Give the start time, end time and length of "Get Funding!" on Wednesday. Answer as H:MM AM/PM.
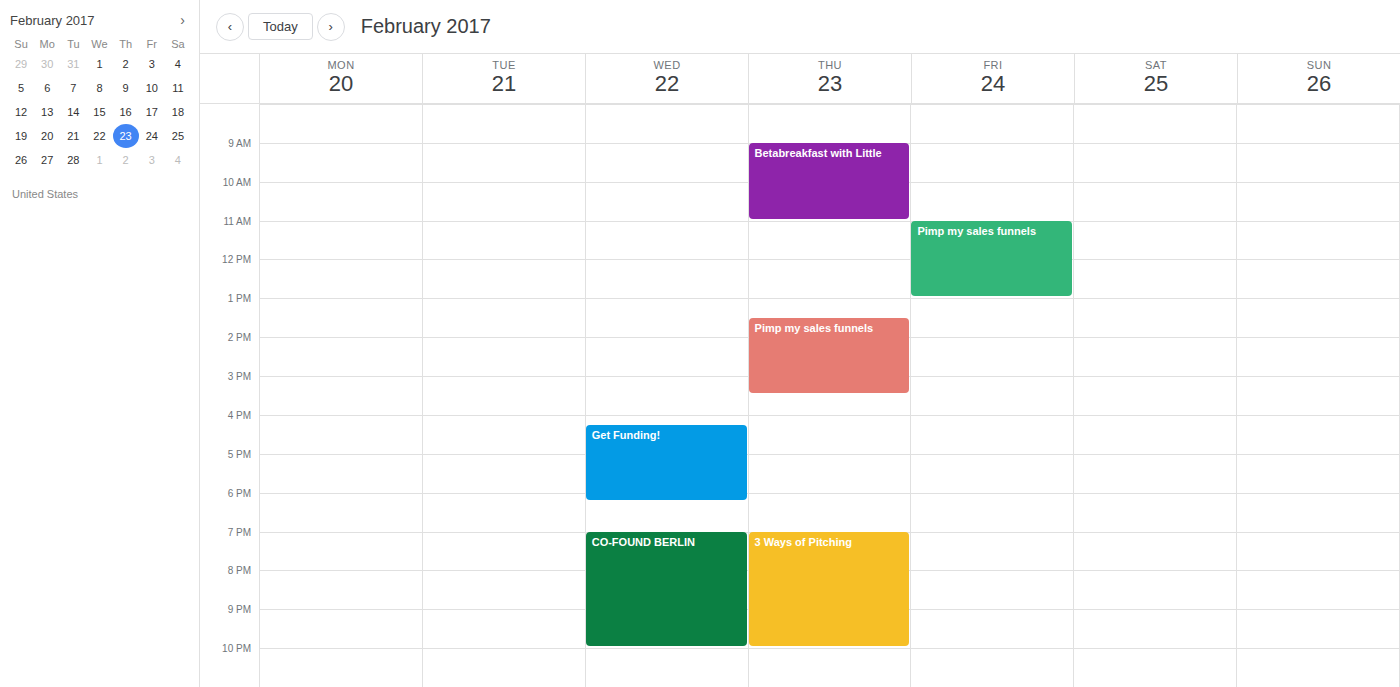
4:15 PM to 6:15 PM, 2 hours